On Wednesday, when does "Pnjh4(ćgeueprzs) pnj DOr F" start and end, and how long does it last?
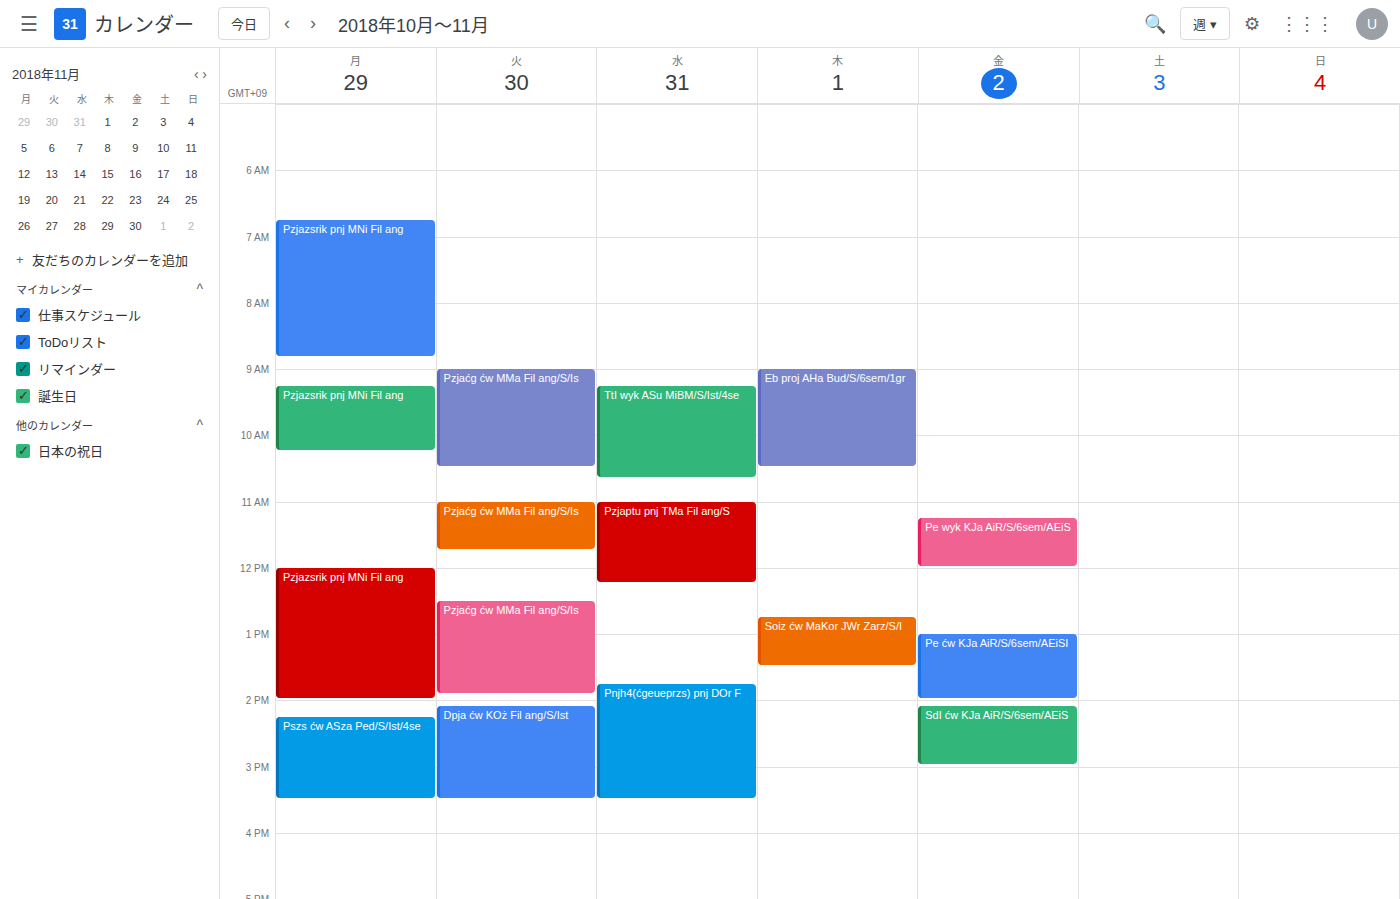
1:45 PM to 3:30 PM, 1 hour 45 minutes